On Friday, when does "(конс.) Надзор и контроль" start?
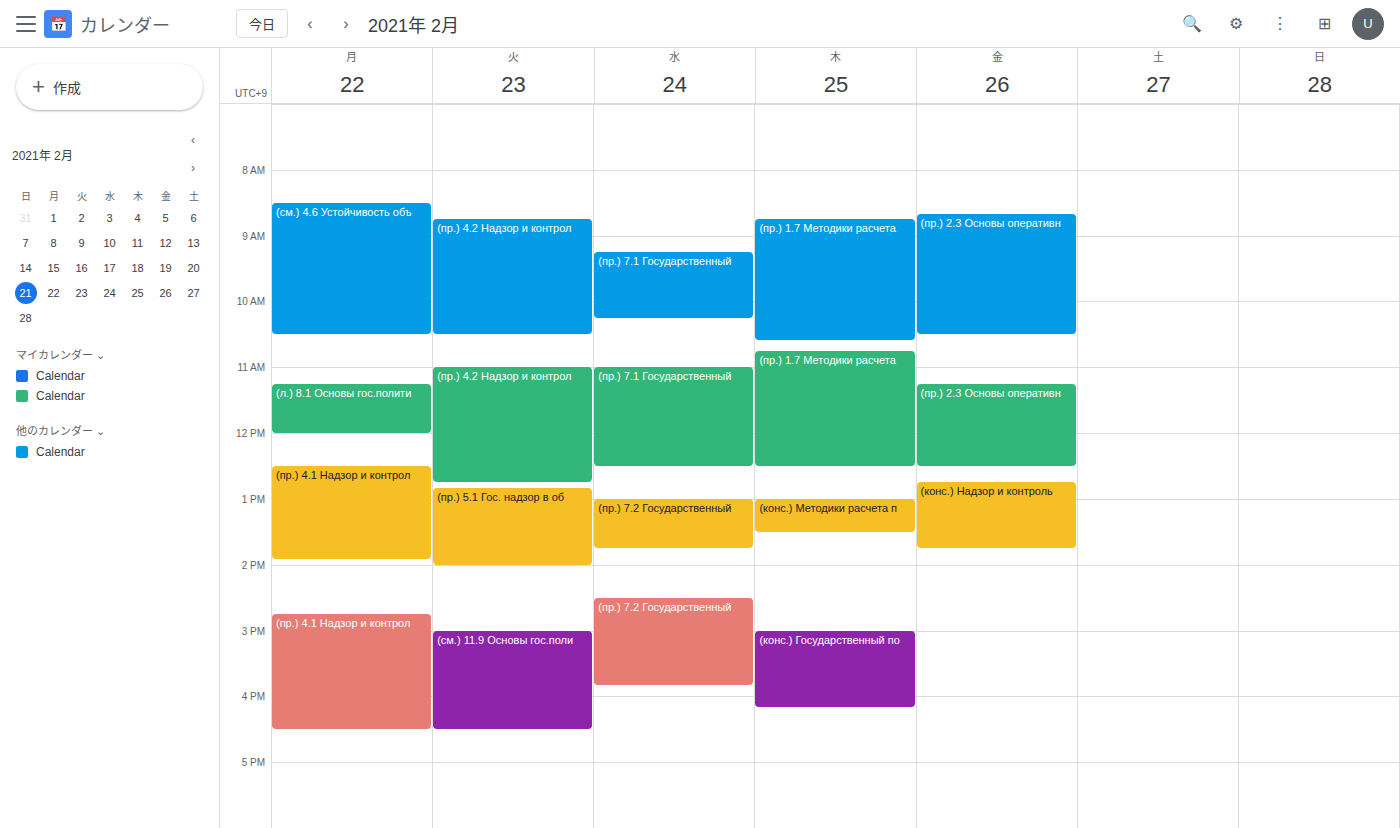
12:45 PM